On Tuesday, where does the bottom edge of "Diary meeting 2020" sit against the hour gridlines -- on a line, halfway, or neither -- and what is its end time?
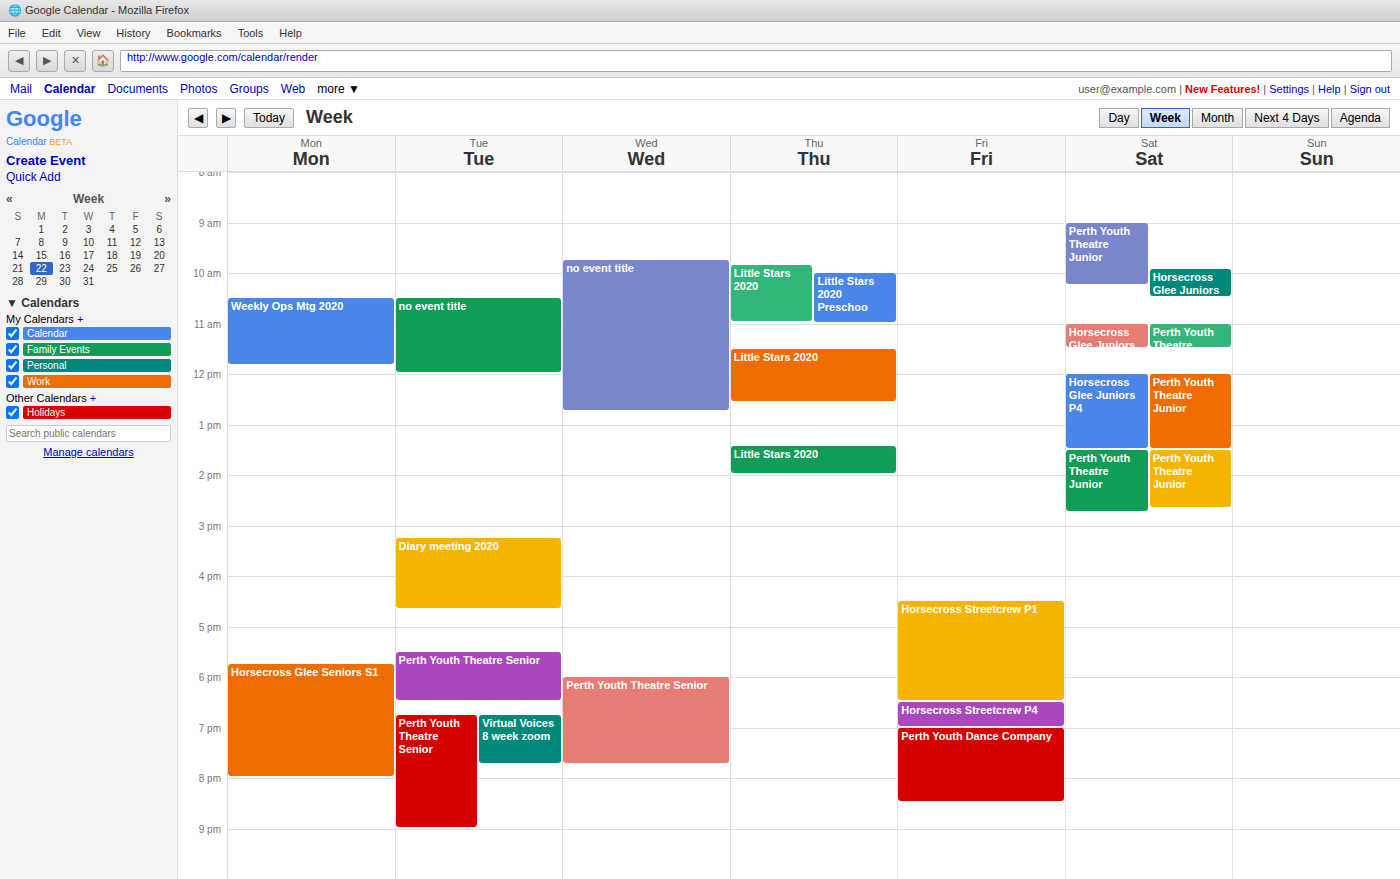
4:40 PM -- neither: 40 minutes below the 4 PM line and 20 minutes above the 5 PM line.